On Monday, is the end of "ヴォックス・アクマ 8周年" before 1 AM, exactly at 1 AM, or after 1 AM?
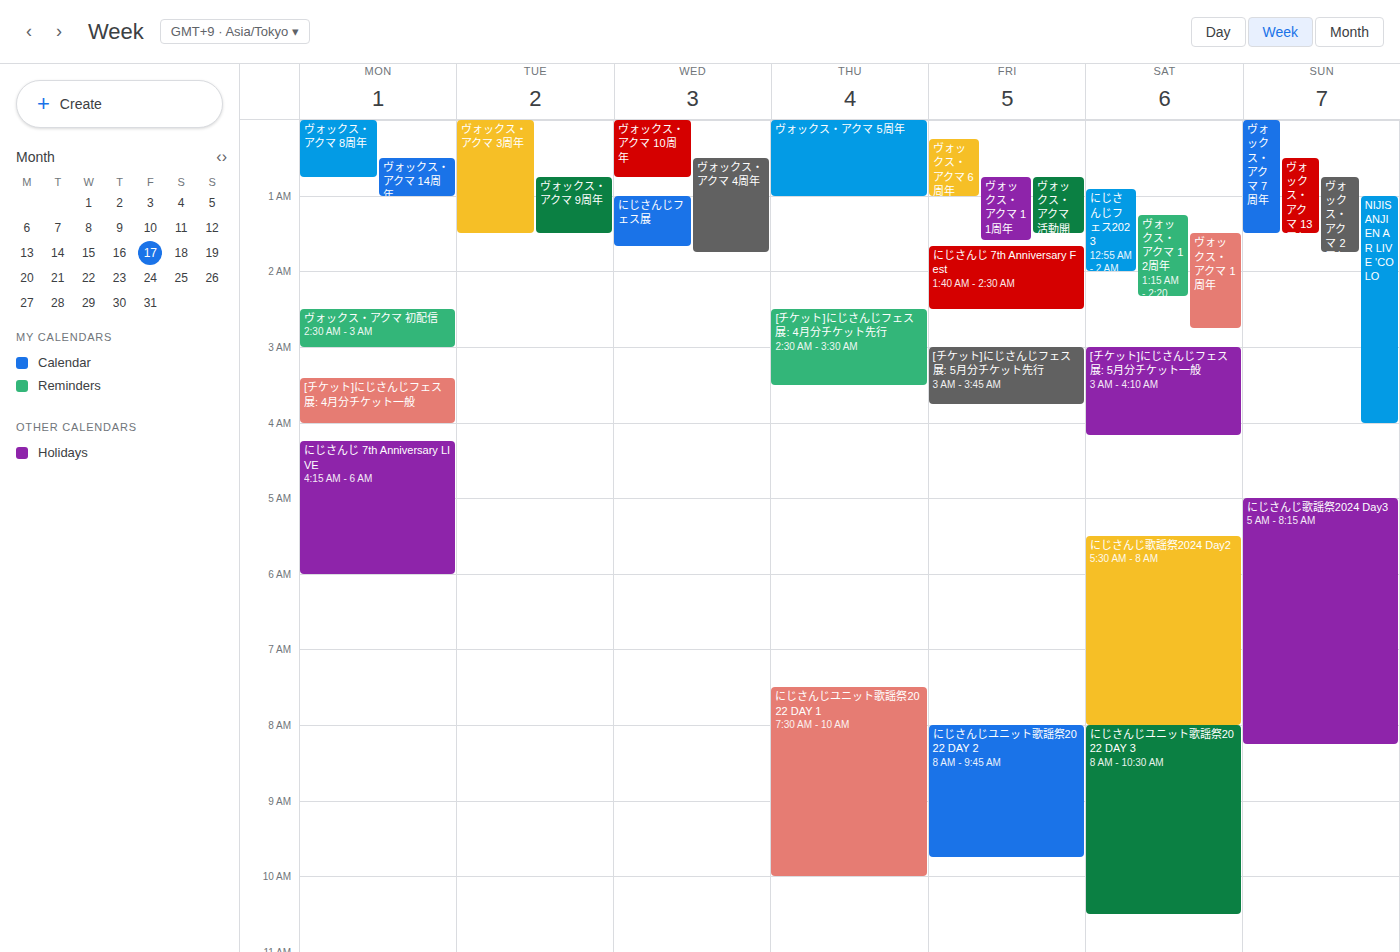
12:45 AM -- before 1 AM, 15 minutes above the 1 AM line.